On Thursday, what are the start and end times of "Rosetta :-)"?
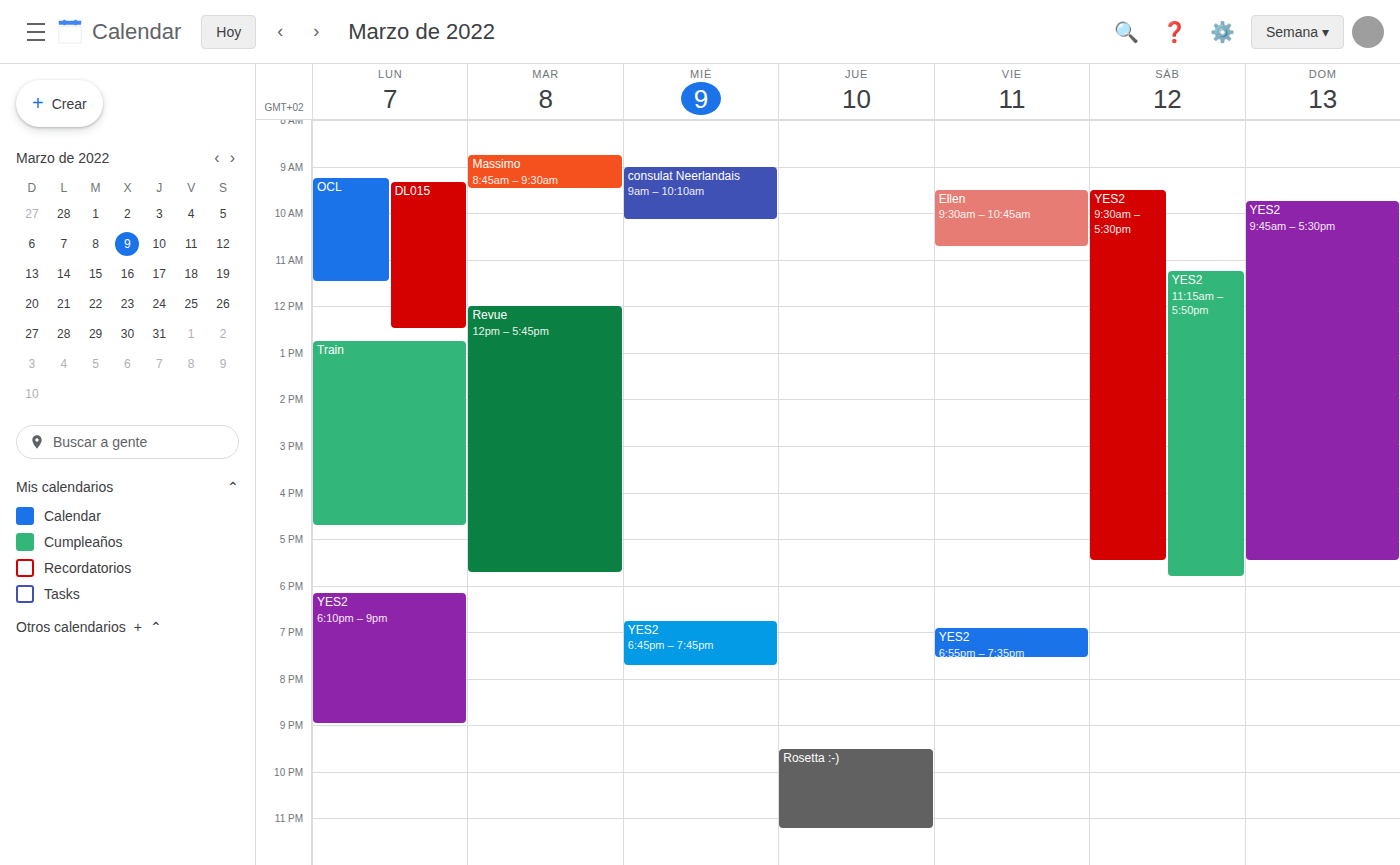
9:30 PM to 11:15 PM